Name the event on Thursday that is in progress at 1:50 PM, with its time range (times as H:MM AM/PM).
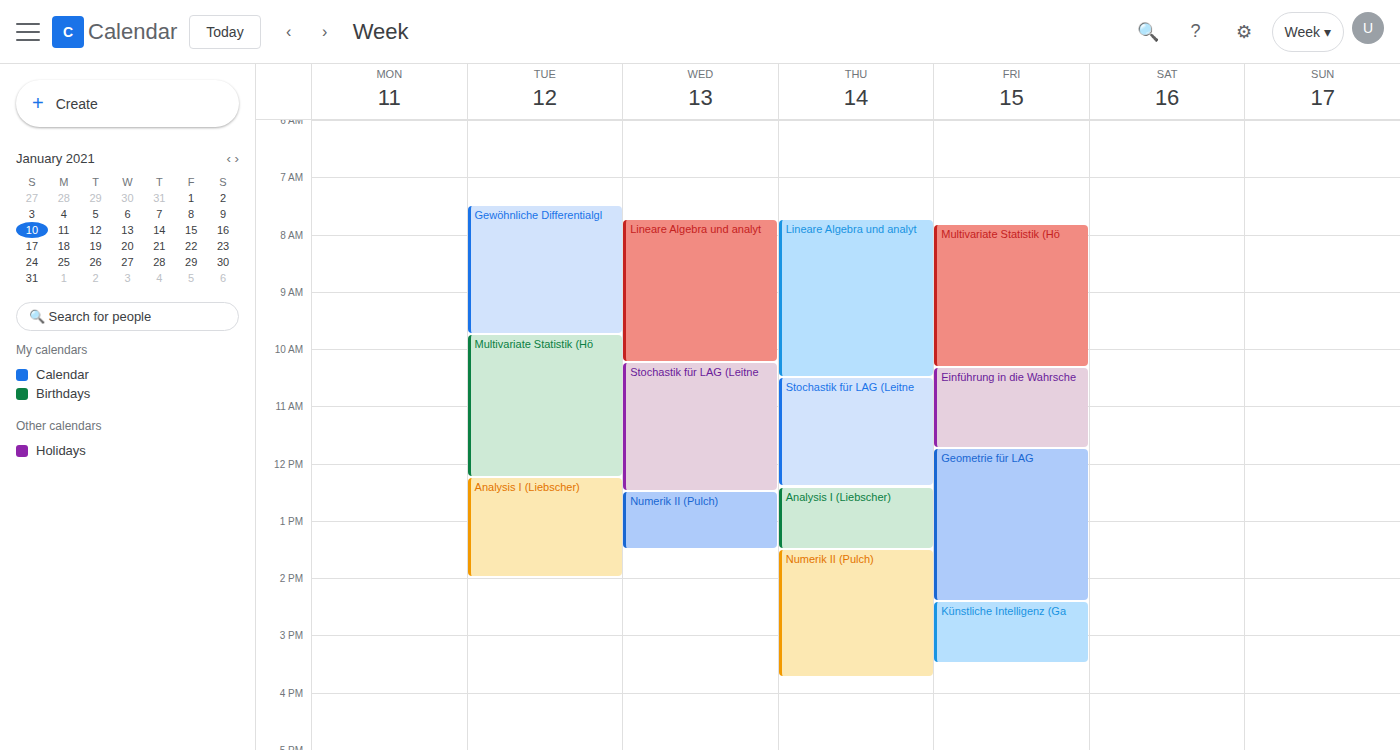
"Numerik II (Pulch)", 1:30 PM to 3:45 PM